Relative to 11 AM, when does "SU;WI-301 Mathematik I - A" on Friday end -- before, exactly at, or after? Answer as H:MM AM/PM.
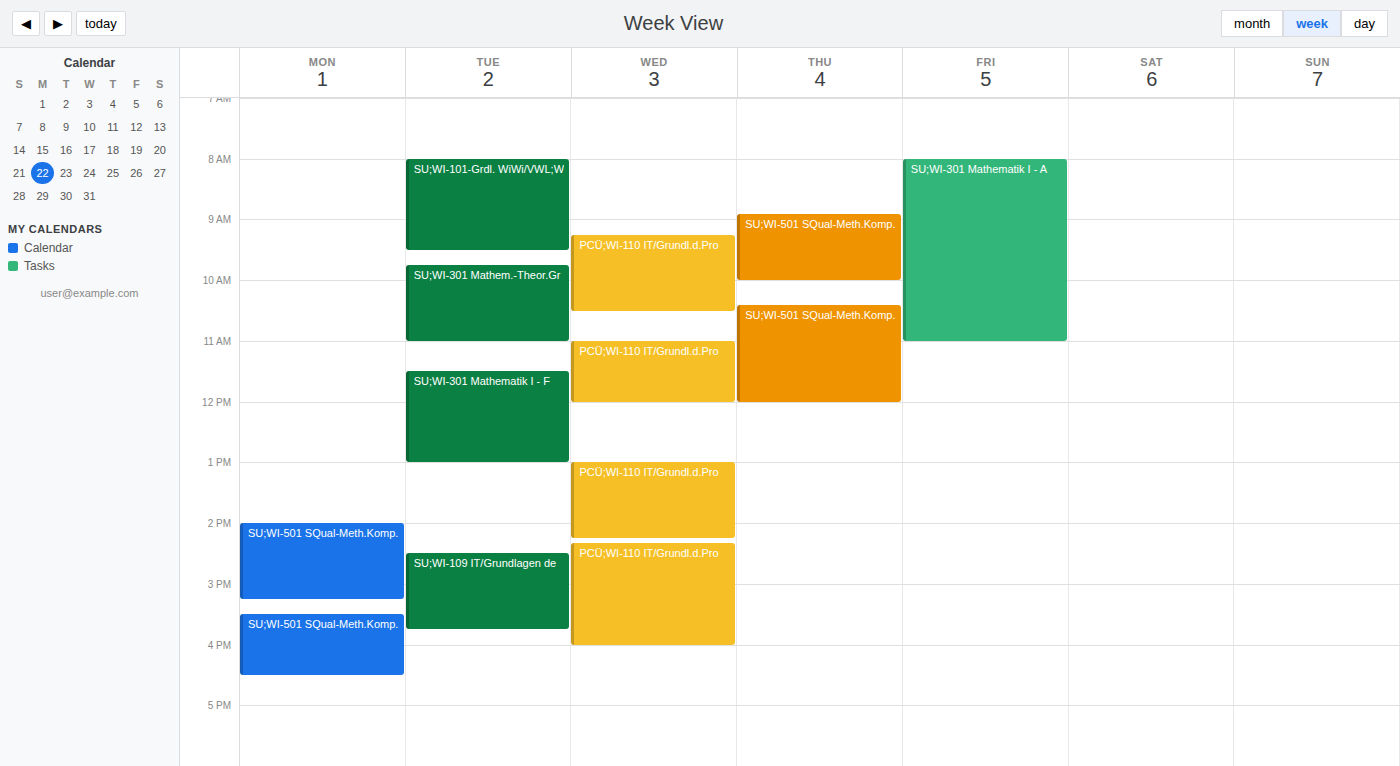
11:00 AM -- exactly at 11 AM, on the 11 AM line.